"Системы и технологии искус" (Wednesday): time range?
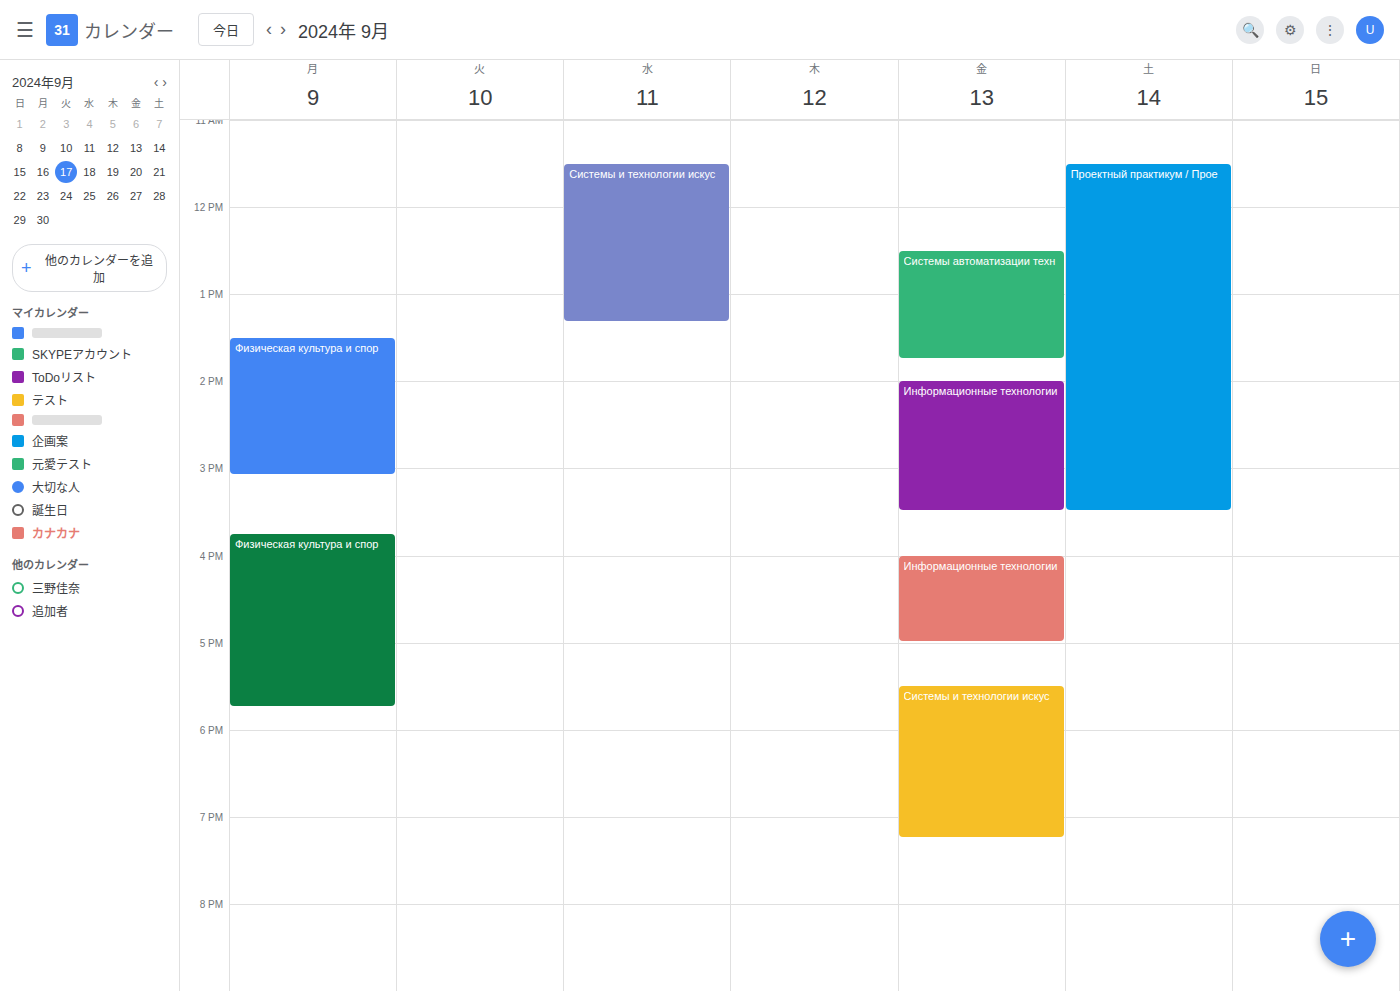
11:30 AM to 1:20 PM